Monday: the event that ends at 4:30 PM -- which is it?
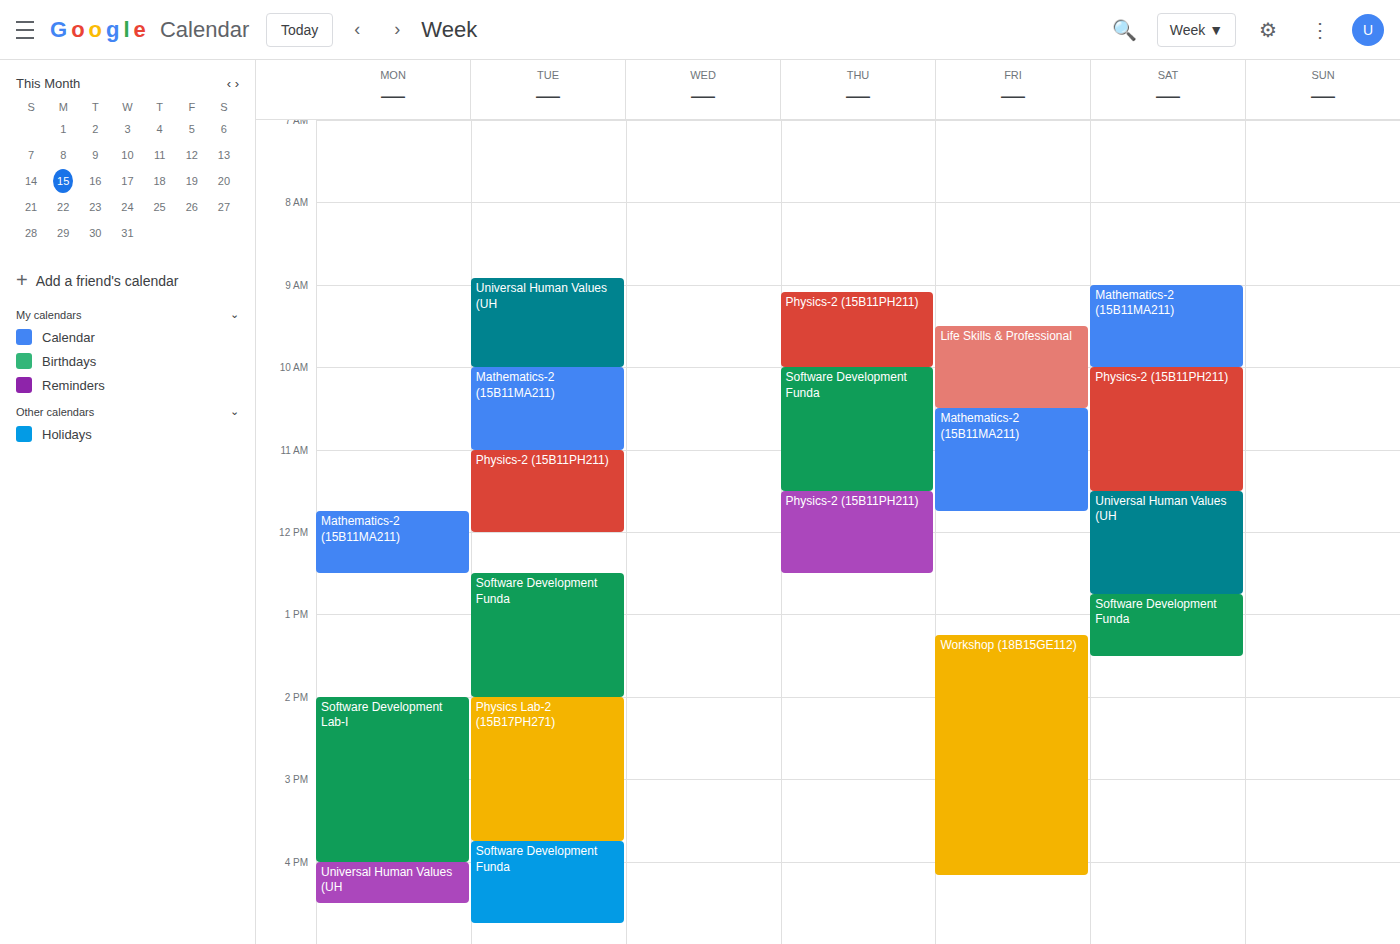
"Universal Human Values (UH"